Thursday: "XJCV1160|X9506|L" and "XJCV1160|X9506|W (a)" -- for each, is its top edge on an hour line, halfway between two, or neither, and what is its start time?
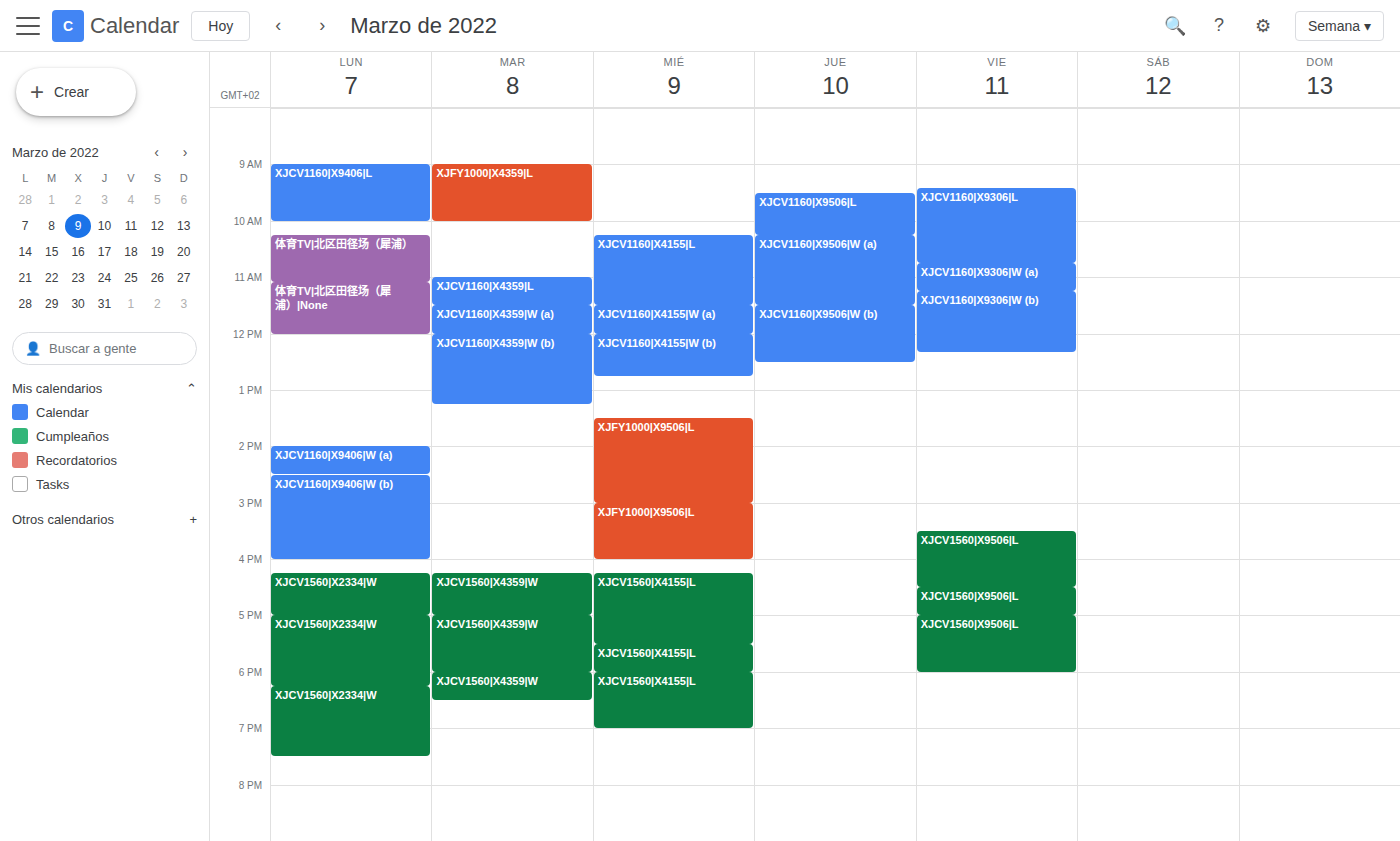
"XJCV1160|X9506|L": 9:30 AM, halfway between the 9 AM and 10 AM lines. "XJCV1160|X9506|W (a)": 10:15 AM, neither: a quarter of the way from the 10 AM line to the 11 AM line.